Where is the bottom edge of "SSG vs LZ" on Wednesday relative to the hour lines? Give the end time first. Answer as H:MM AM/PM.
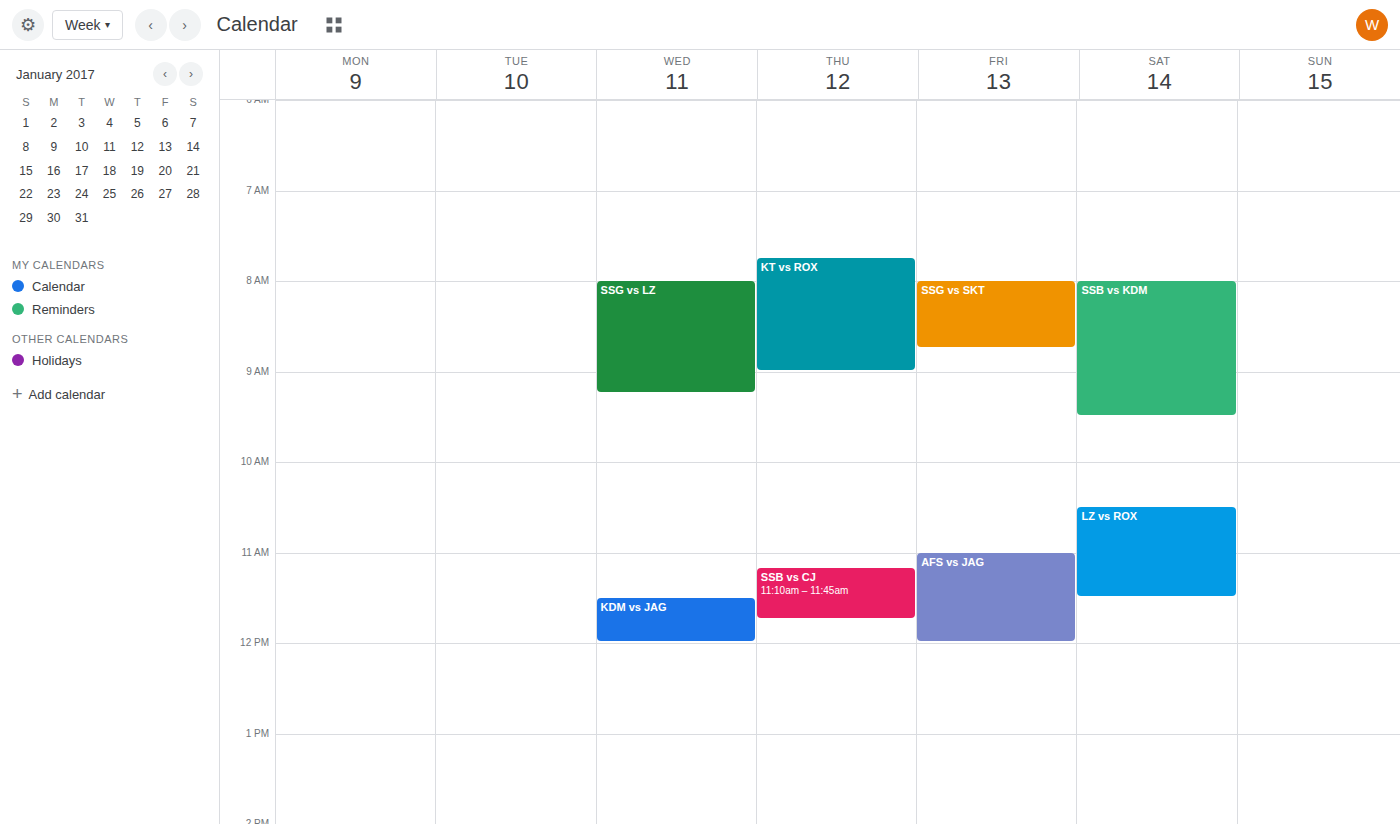
9:15 AM -- neither: a quarter of the way from the 9 AM line to the 10 AM line.